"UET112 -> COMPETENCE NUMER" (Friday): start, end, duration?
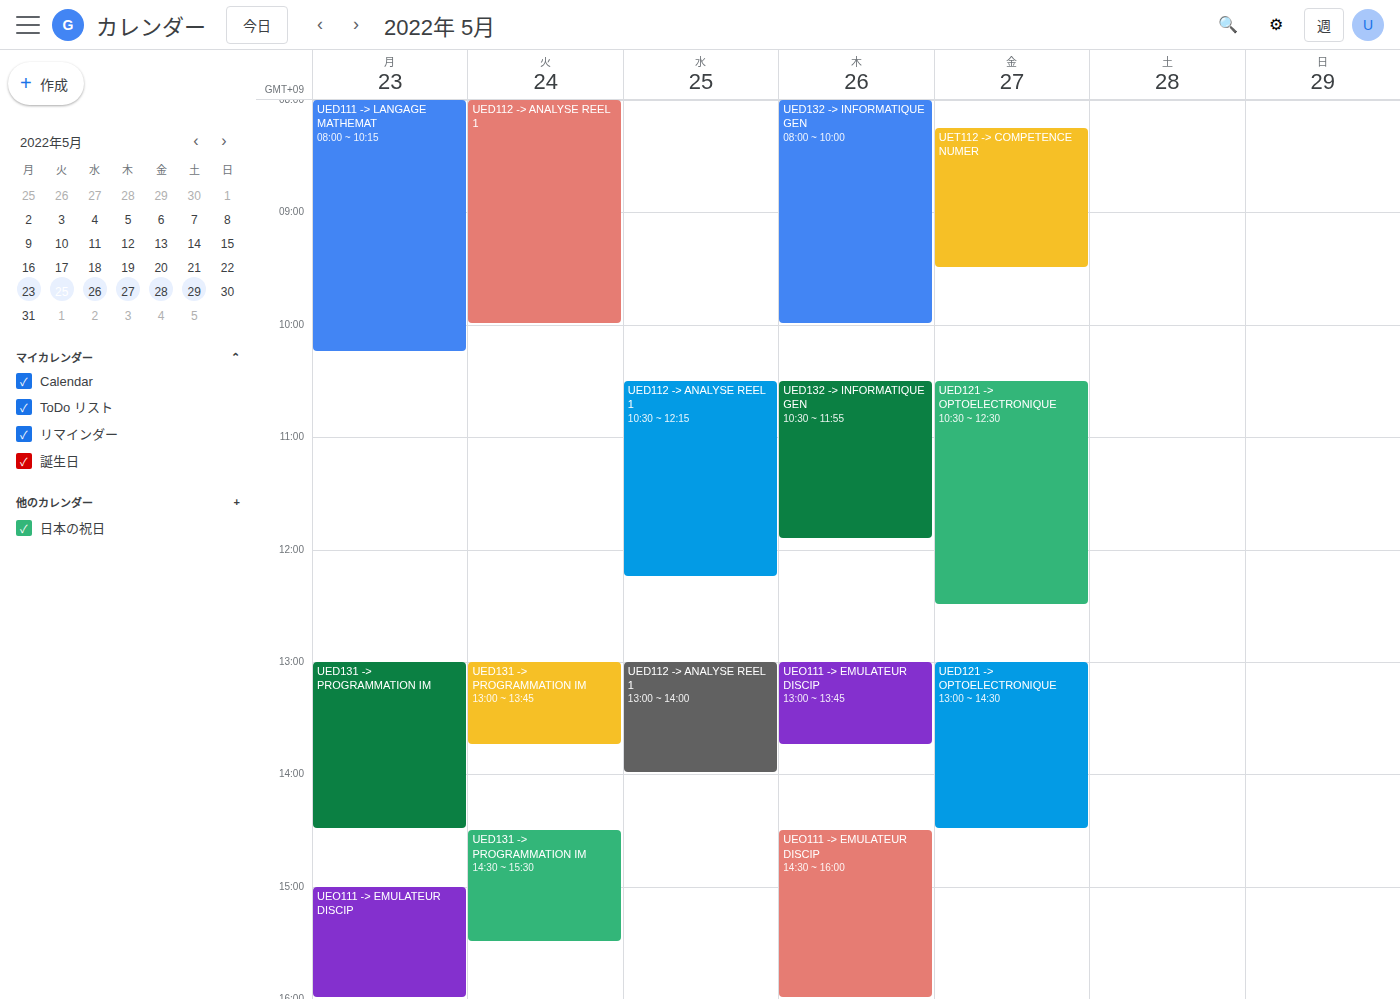
8:15 AM to 9:30 AM, 1 hour 15 minutes